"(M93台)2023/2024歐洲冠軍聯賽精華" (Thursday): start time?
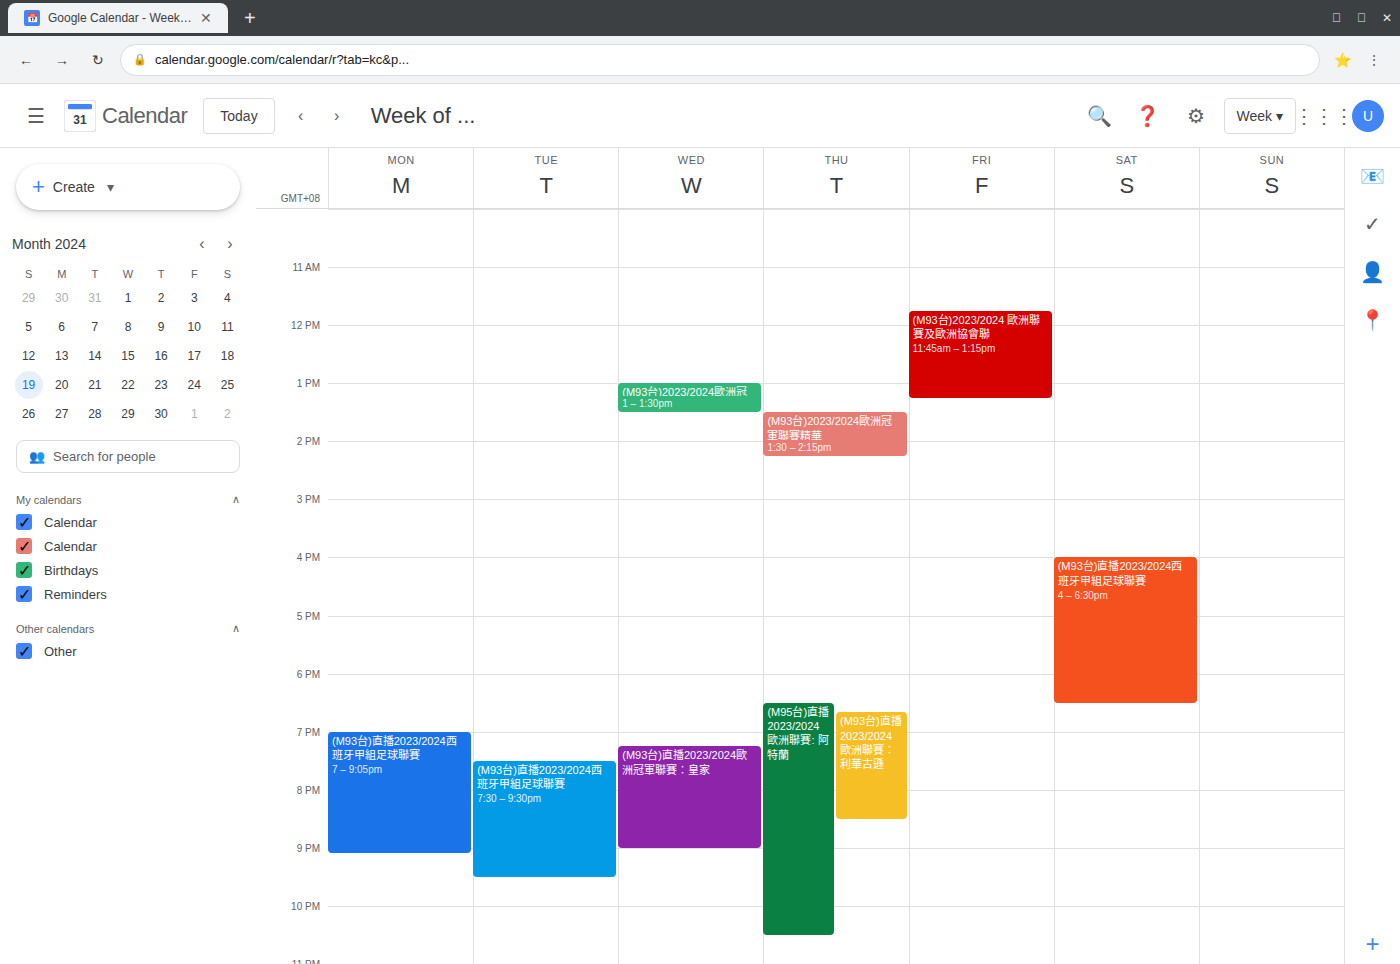
1:30 PM